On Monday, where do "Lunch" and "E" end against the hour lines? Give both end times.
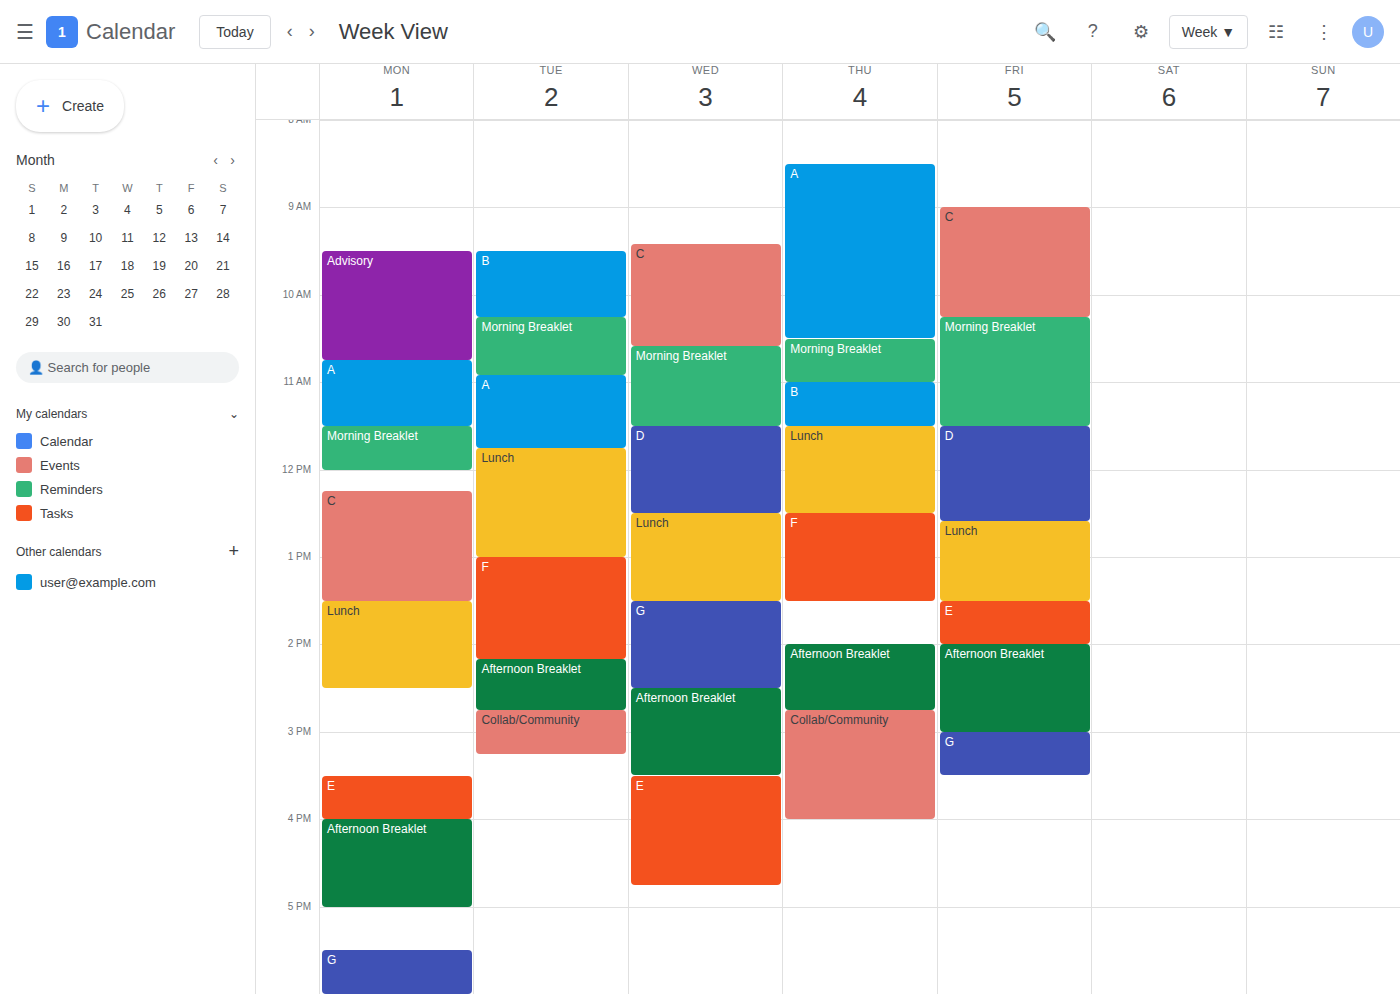
"Lunch": 2:30 PM, halfway between the 2 PM and 3 PM lines. "E": 4:00 PM, exactly on the 4 PM line.